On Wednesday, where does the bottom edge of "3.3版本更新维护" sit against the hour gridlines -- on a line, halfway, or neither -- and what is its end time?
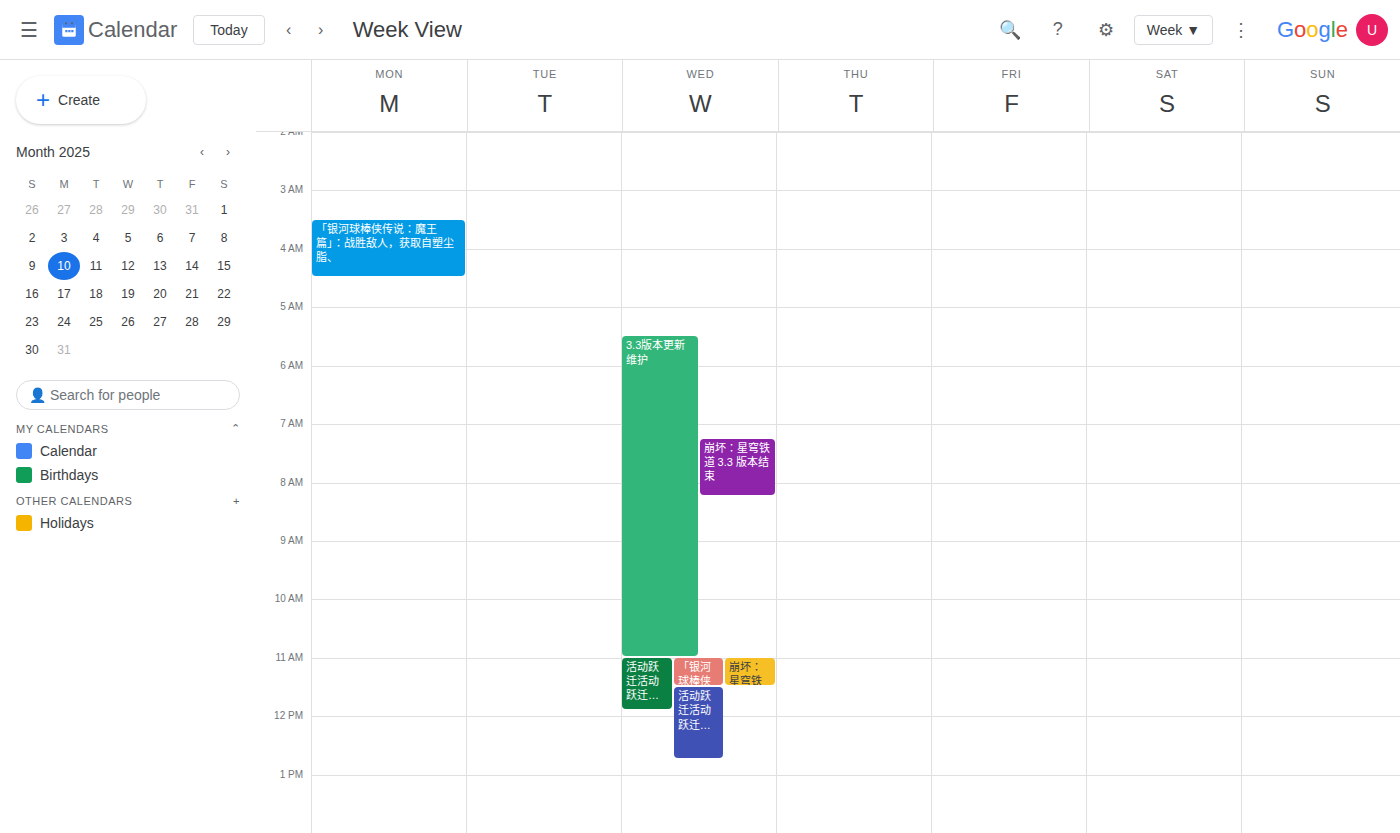
11:00 -- exactly on the 11:00 line.